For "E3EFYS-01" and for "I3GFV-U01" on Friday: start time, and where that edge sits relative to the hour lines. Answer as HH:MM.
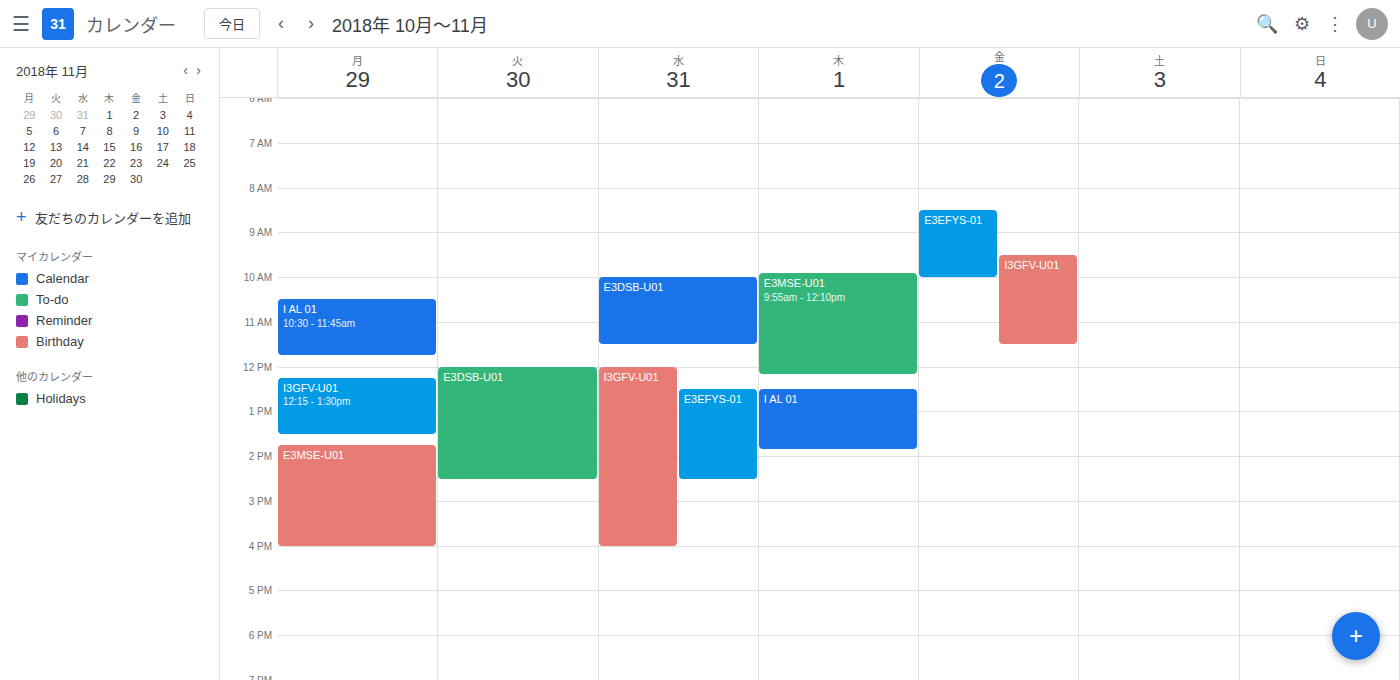
"E3EFYS-01": 08:30, halfway between the 08:00 and 09:00 lines. "I3GFV-U01": 09:30, halfway between the 09:00 and 10:00 lines.